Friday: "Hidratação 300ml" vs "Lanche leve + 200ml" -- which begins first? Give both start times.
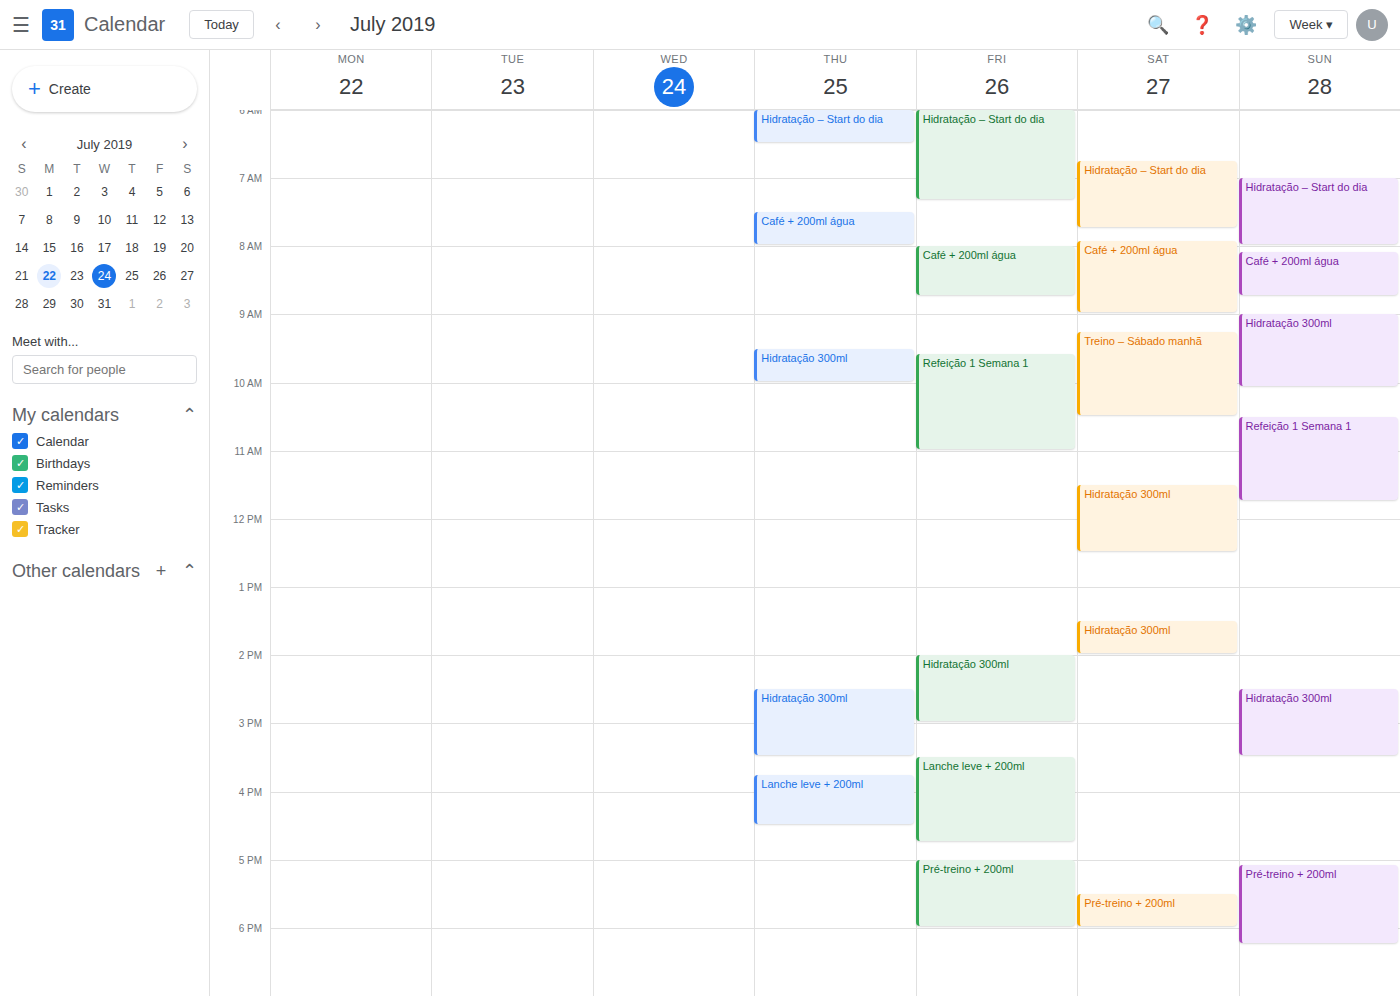
"Hidratação 300ml" 2:00 PM; "Lanche leve + 200ml" 3:30 PM.